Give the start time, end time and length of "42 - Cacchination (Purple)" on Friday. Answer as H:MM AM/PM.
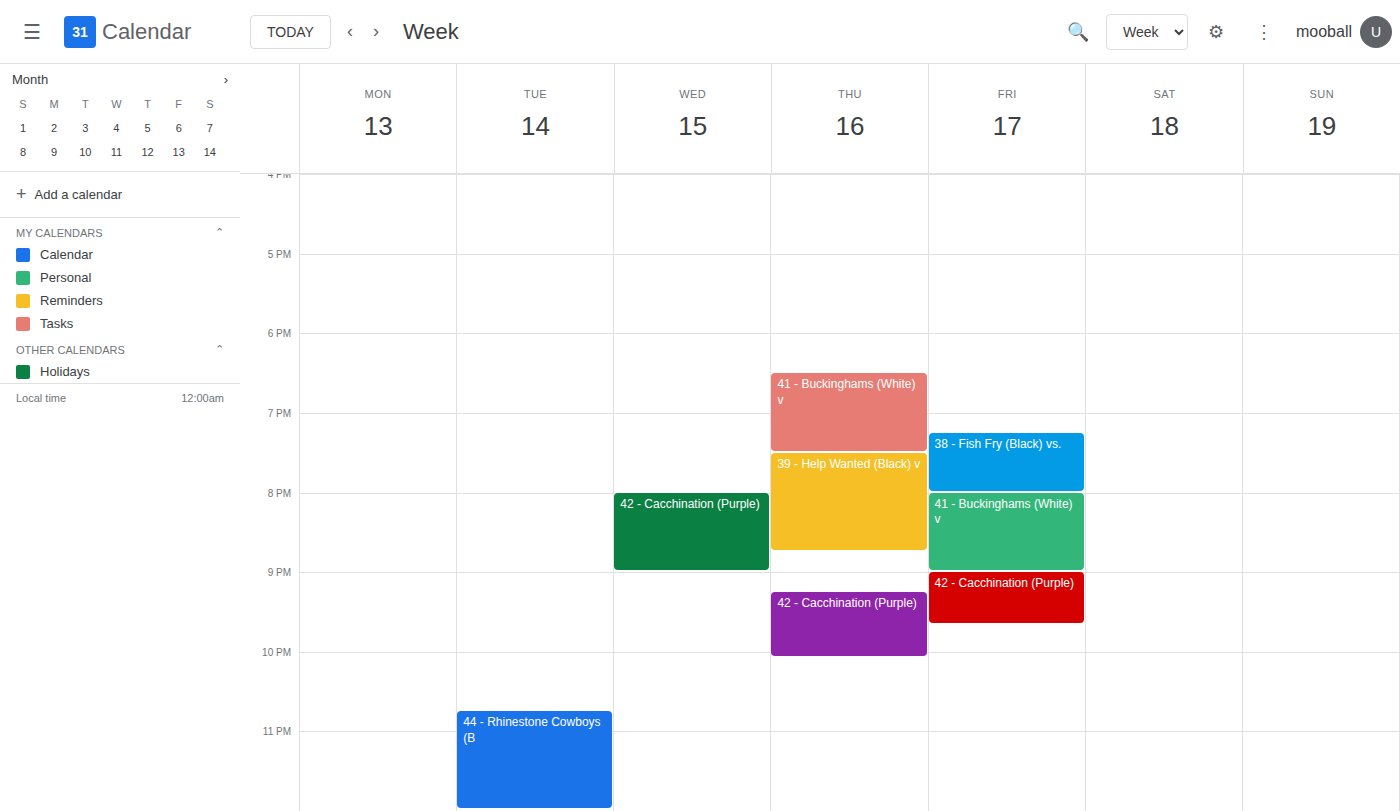
9:00 PM to 9:40 PM, 40 minutes